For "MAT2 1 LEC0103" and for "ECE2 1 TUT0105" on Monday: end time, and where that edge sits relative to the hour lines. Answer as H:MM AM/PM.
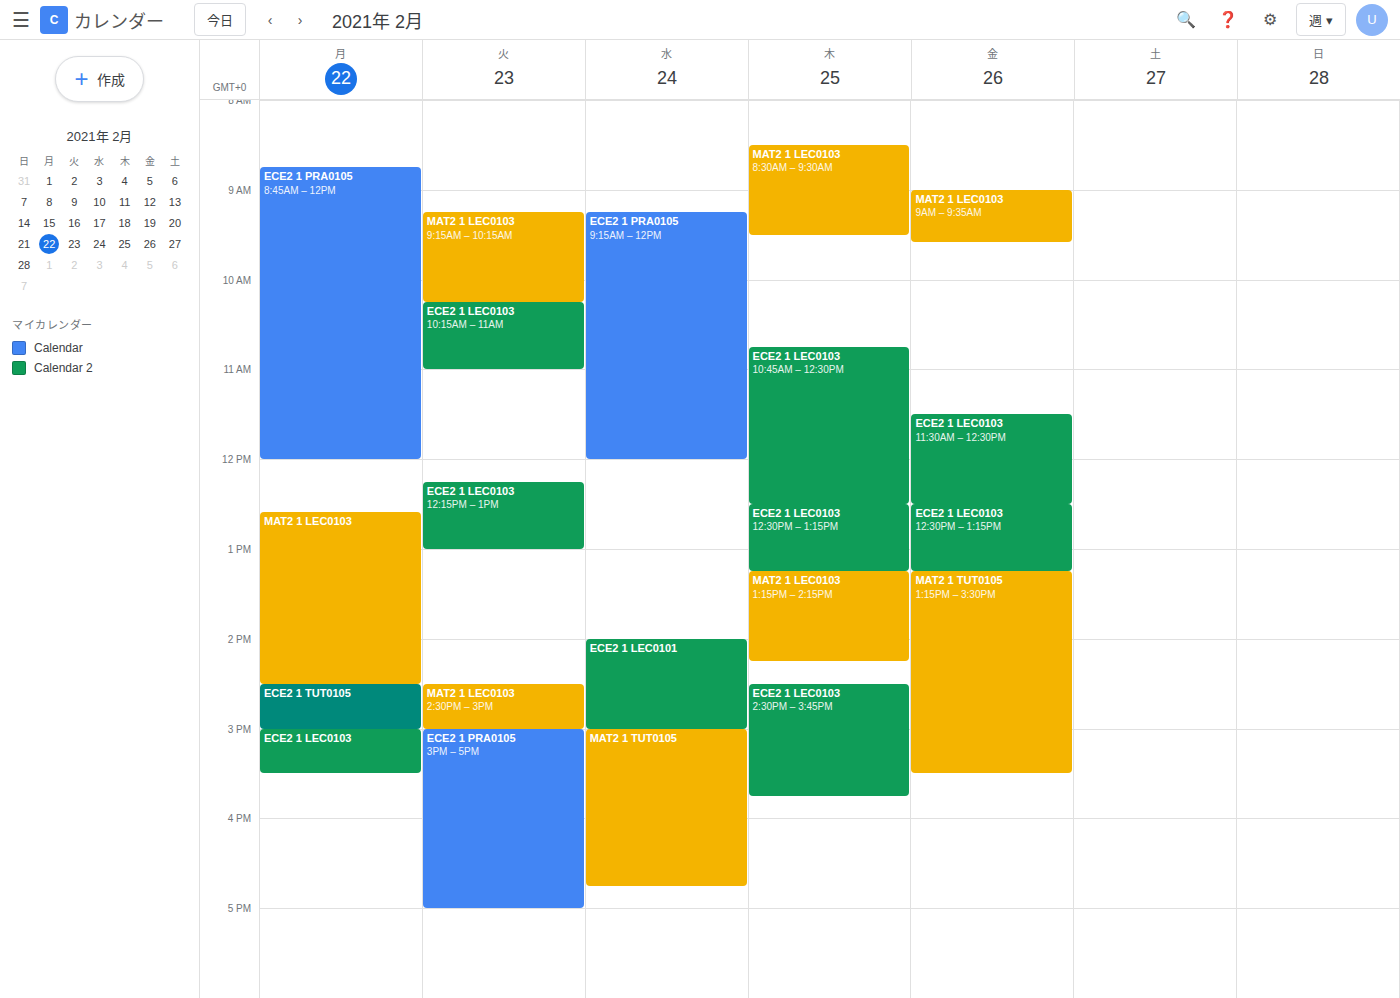
"MAT2 1 LEC0103": 2:30 PM, halfway between the 2 PM and 3 PM lines. "ECE2 1 TUT0105": 3:00 PM, exactly on the 3 PM line.